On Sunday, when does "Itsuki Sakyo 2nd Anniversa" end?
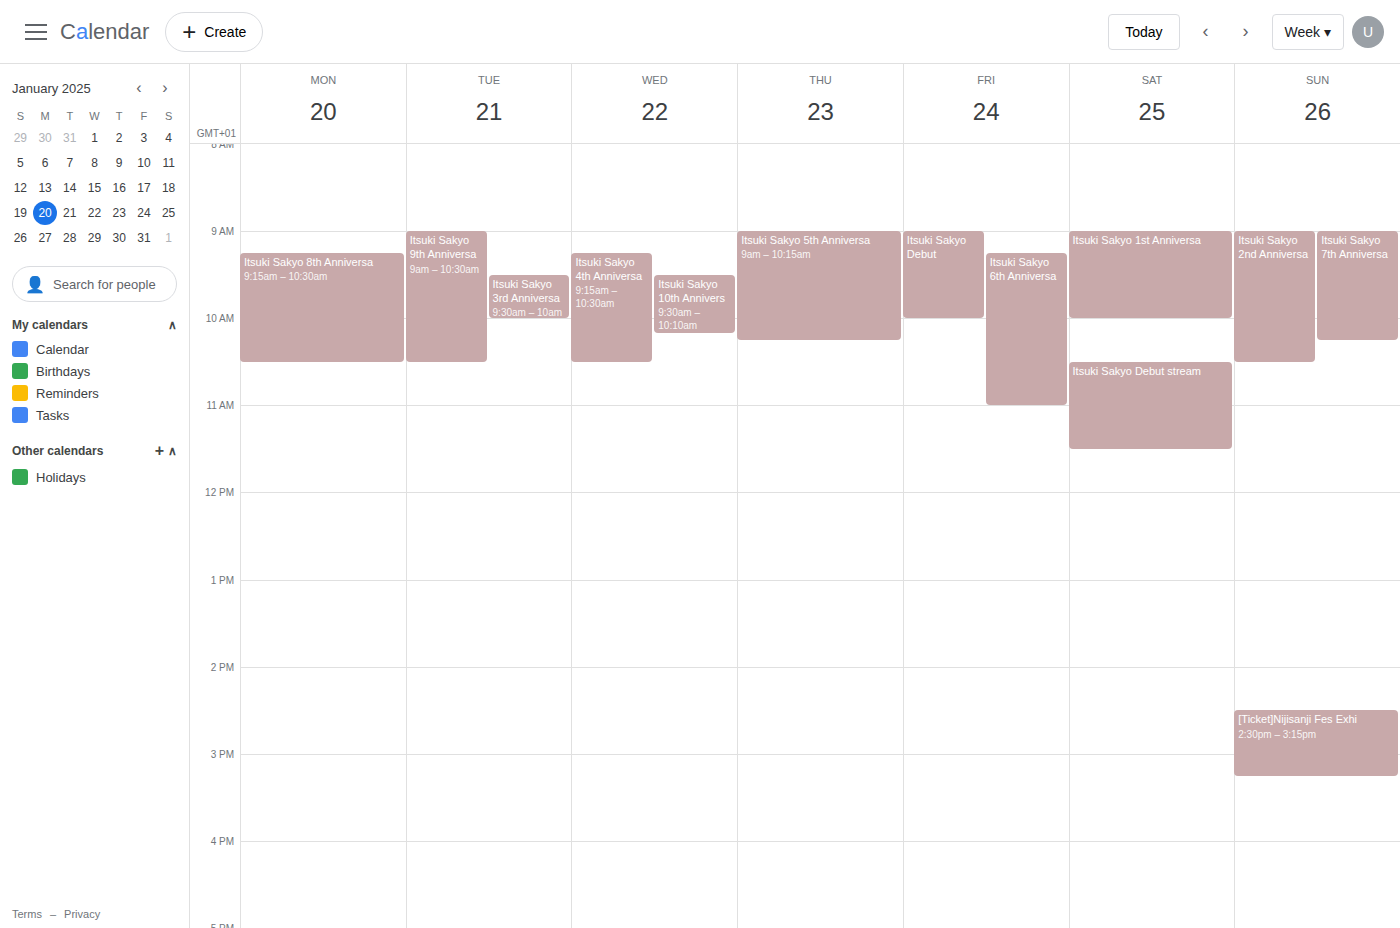
10:30 AM